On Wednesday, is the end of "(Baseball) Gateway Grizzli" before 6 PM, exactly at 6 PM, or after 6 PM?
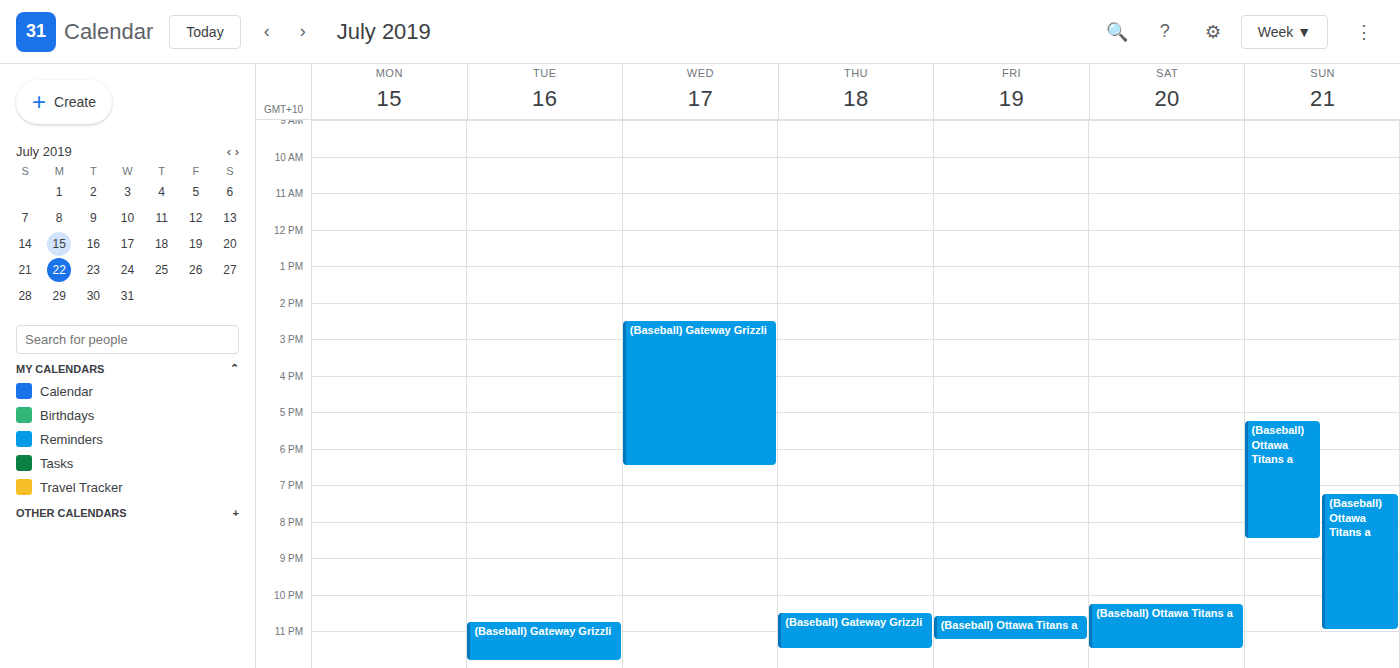
6:30 PM -- after 6 PM, 30 minutes below the 6 PM line.